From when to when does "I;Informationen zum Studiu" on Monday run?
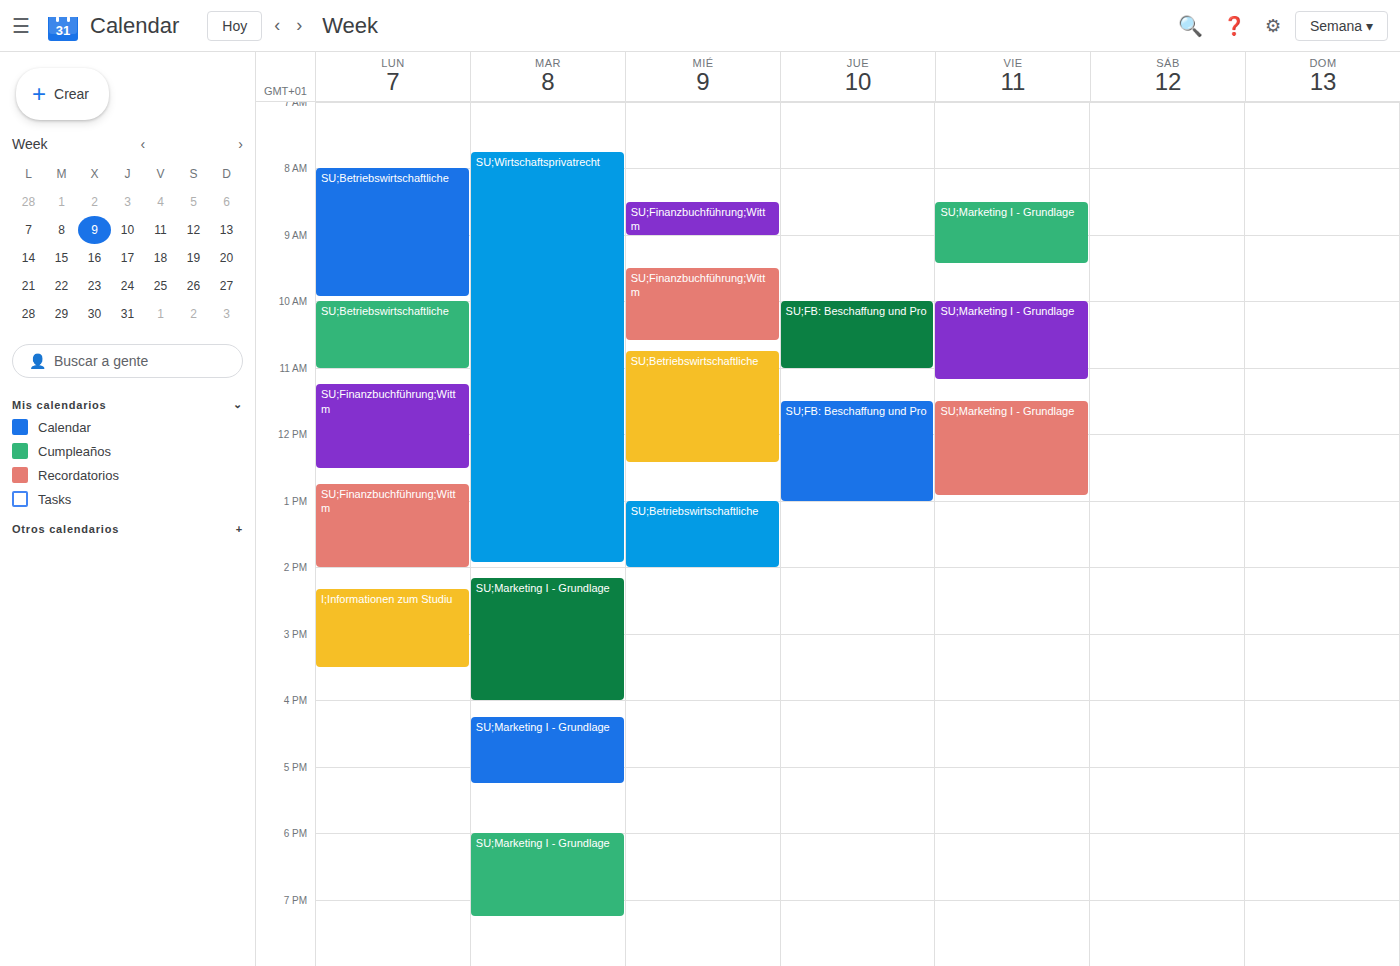
2:20 PM to 3:30 PM